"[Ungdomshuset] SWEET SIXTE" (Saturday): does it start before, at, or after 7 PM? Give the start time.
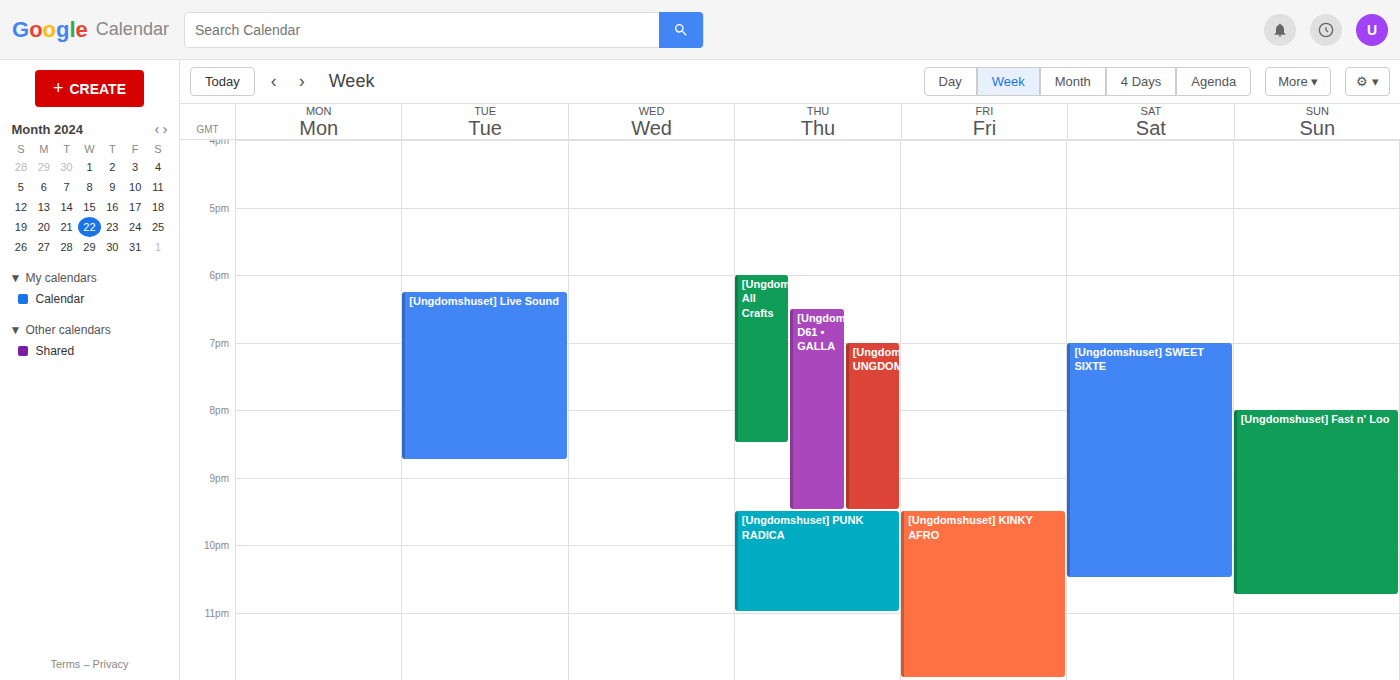
7:00 PM -- exactly at 7 PM, on the 7 PM line.